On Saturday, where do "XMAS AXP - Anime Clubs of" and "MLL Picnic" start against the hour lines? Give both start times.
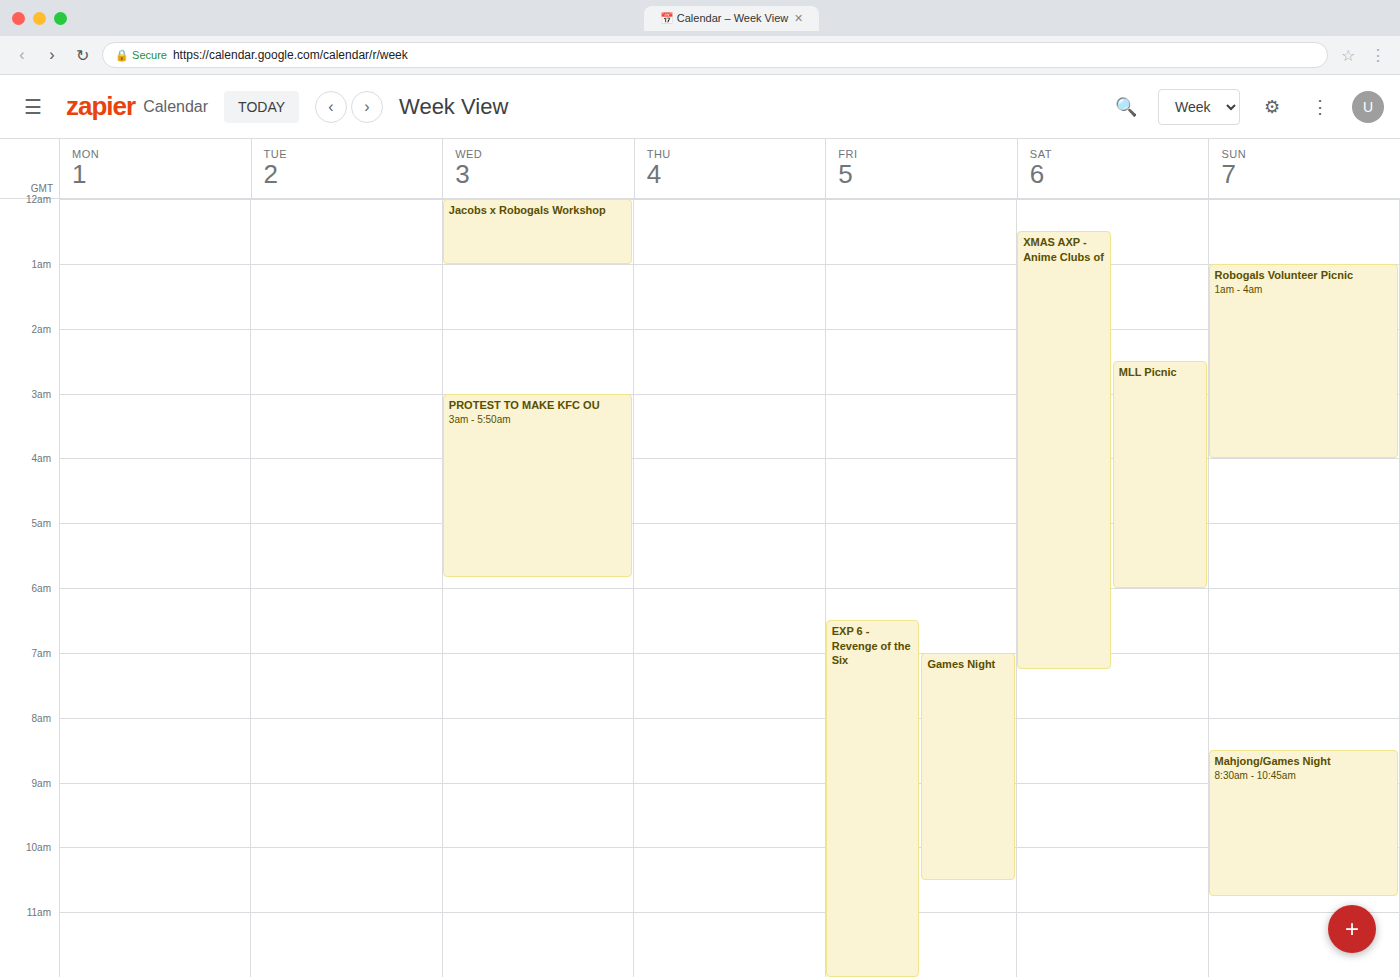
"XMAS AXP - Anime Clubs of": 12:30 AM, halfway between the 12 AM and 1 AM lines. "MLL Picnic": 2:30 AM, halfway between the 2 AM and 3 AM lines.